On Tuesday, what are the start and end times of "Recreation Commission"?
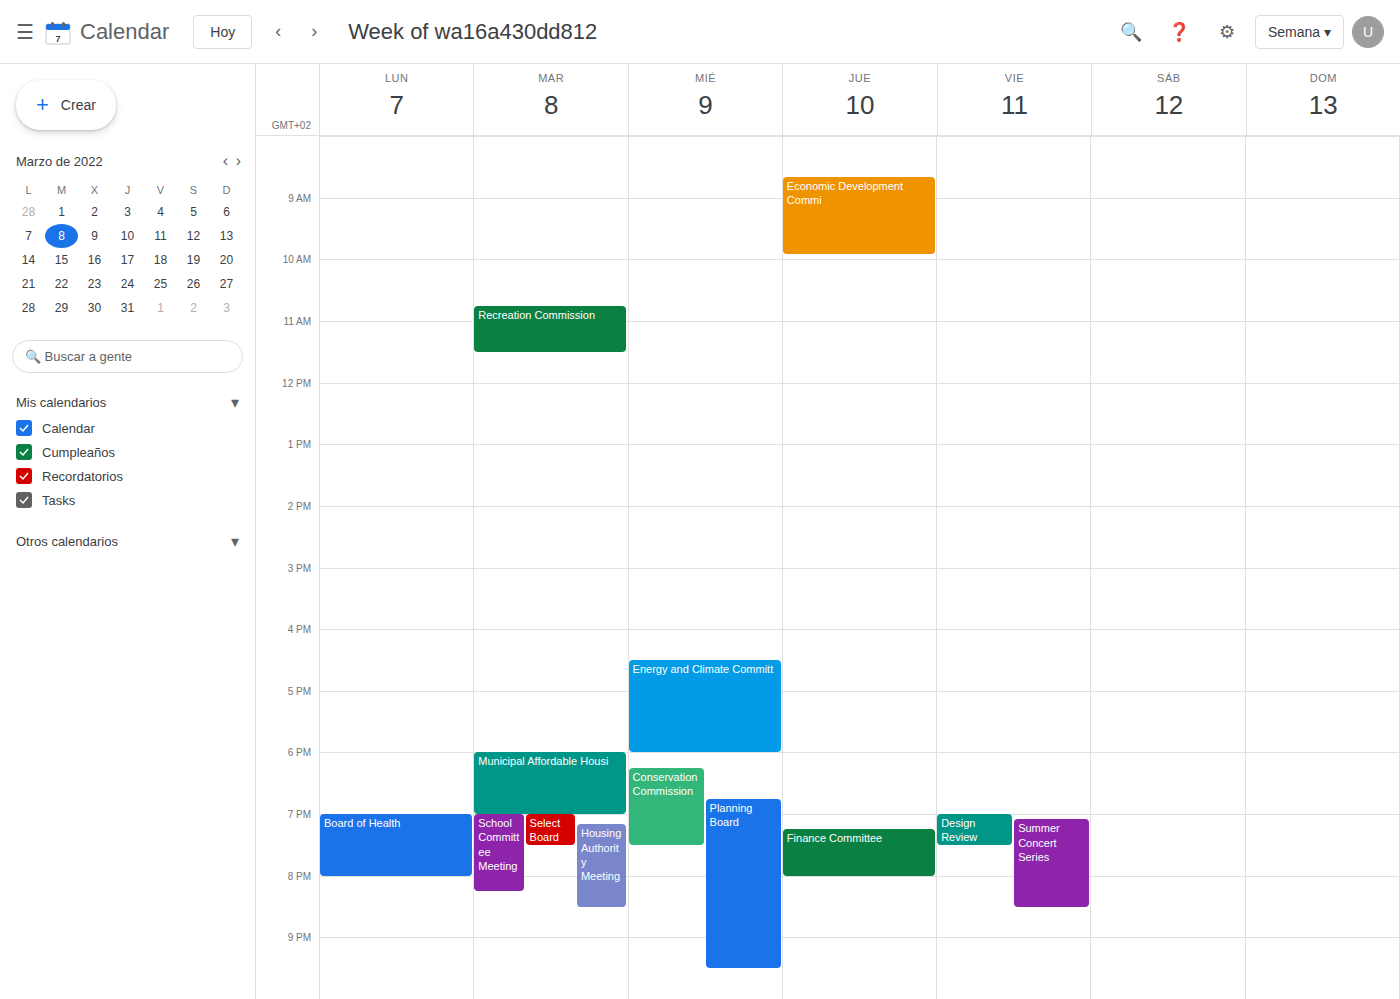
10:45 AM to 11:30 AM